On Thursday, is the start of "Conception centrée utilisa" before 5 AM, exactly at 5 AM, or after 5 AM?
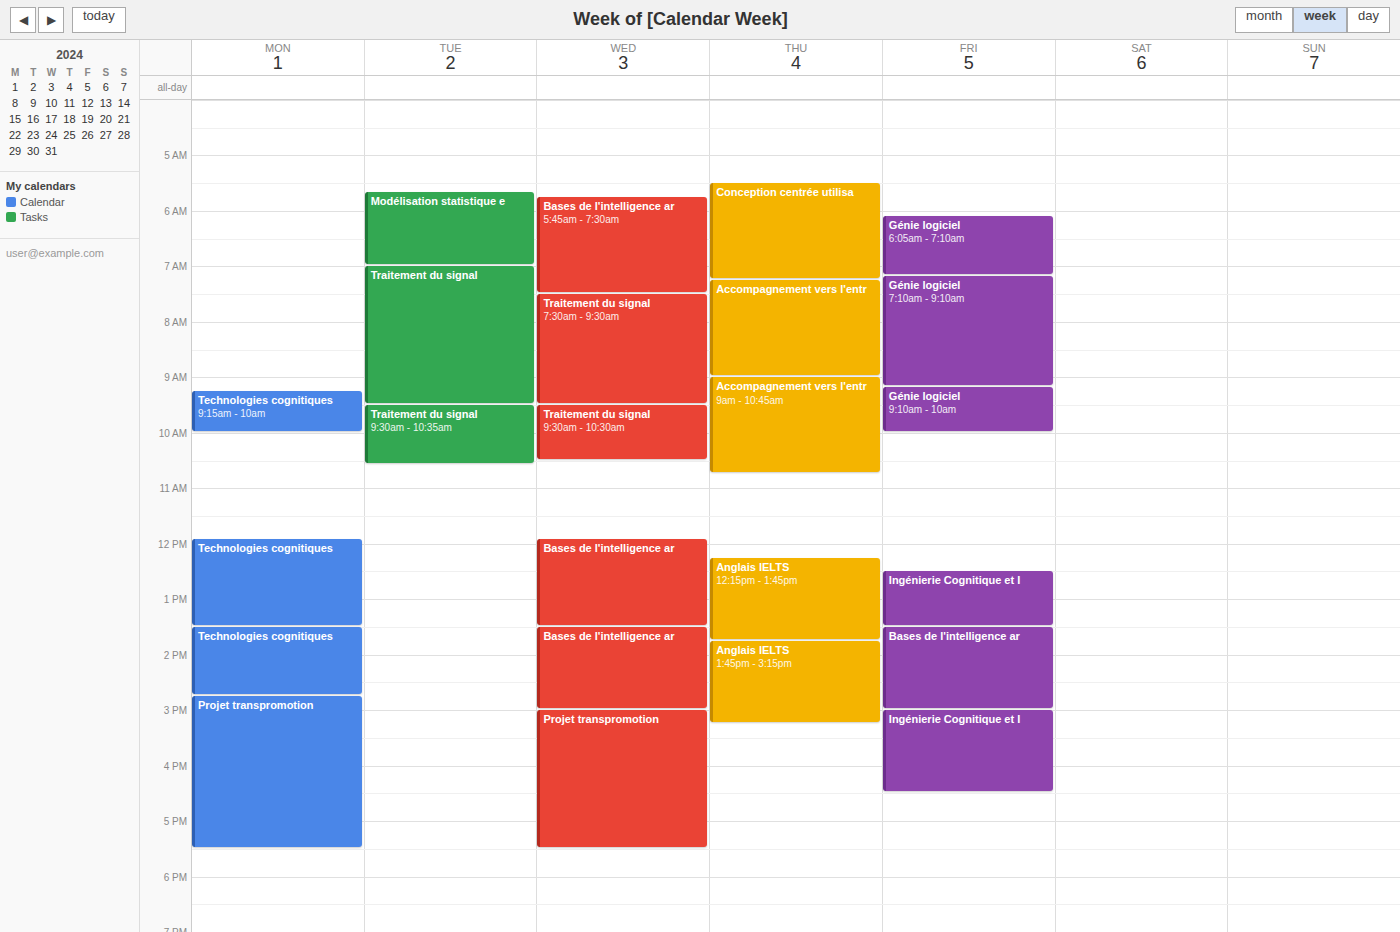
5:30 AM -- after 5 AM, 30 minutes below the 5 AM line.